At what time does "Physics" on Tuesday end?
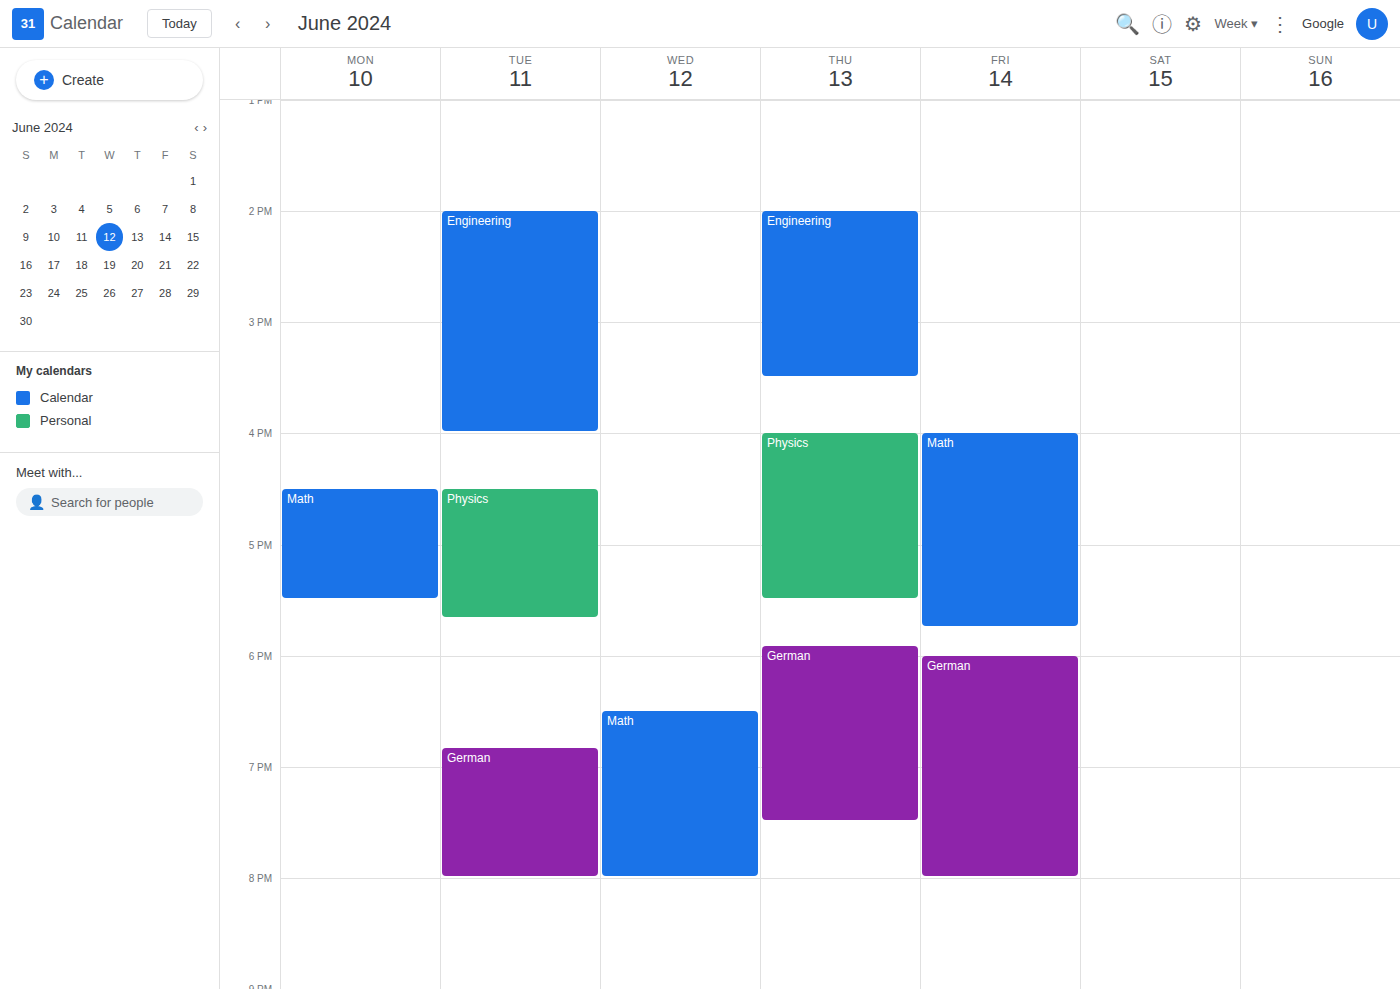
5:40 PM